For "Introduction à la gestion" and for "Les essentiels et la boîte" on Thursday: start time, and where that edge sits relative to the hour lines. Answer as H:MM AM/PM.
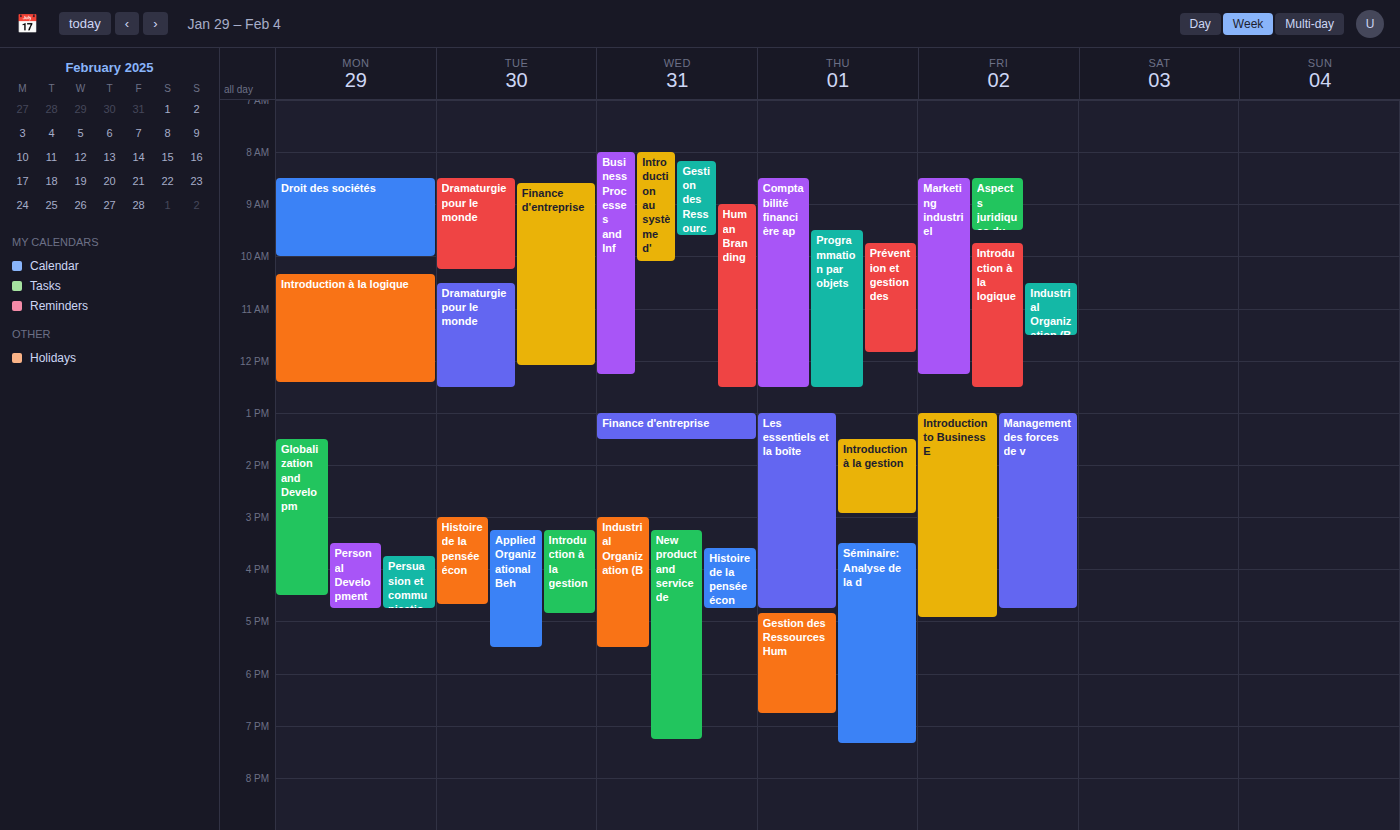
"Introduction à la gestion": 1:30 PM, halfway between the 1 PM and 2 PM lines. "Les essentiels et la boîte": 1:00 PM, exactly on the 1 PM line.